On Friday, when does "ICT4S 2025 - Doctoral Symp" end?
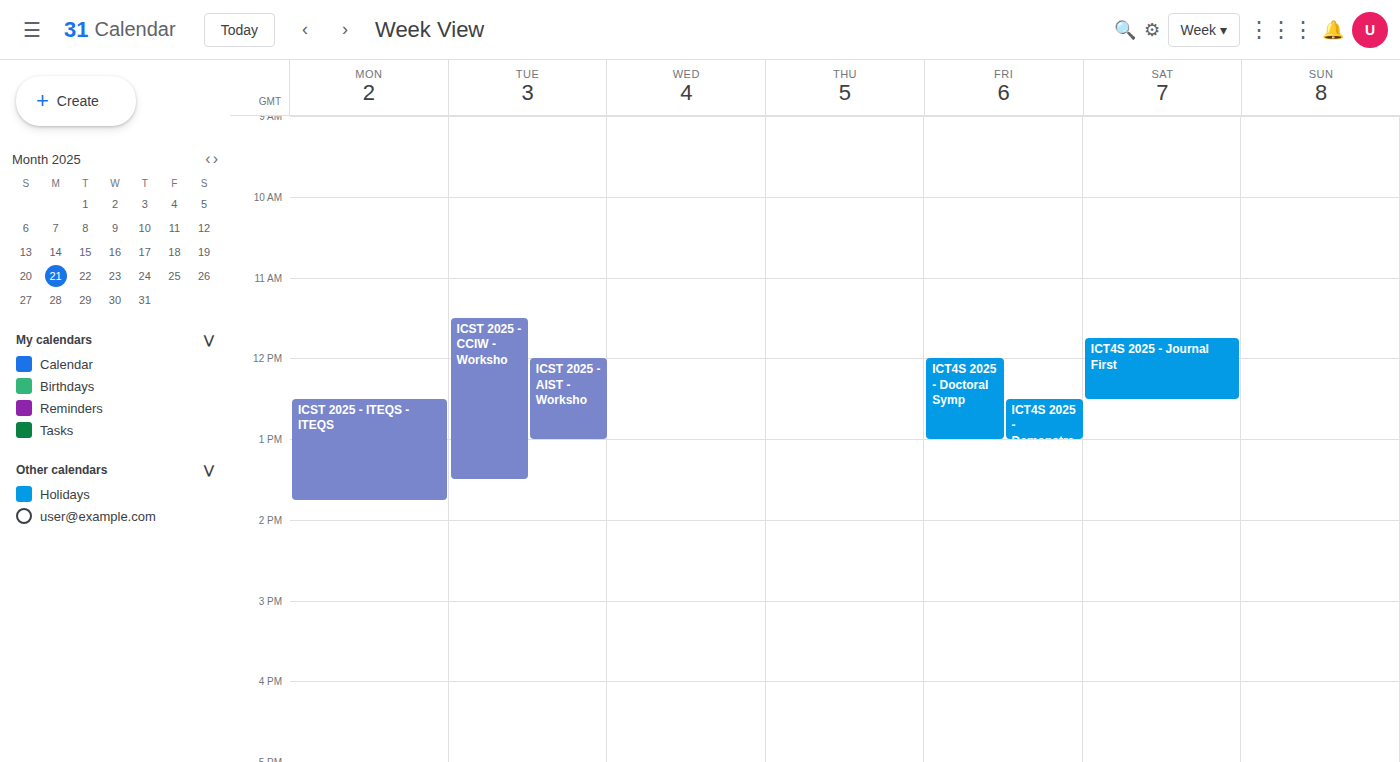
1:00 PM